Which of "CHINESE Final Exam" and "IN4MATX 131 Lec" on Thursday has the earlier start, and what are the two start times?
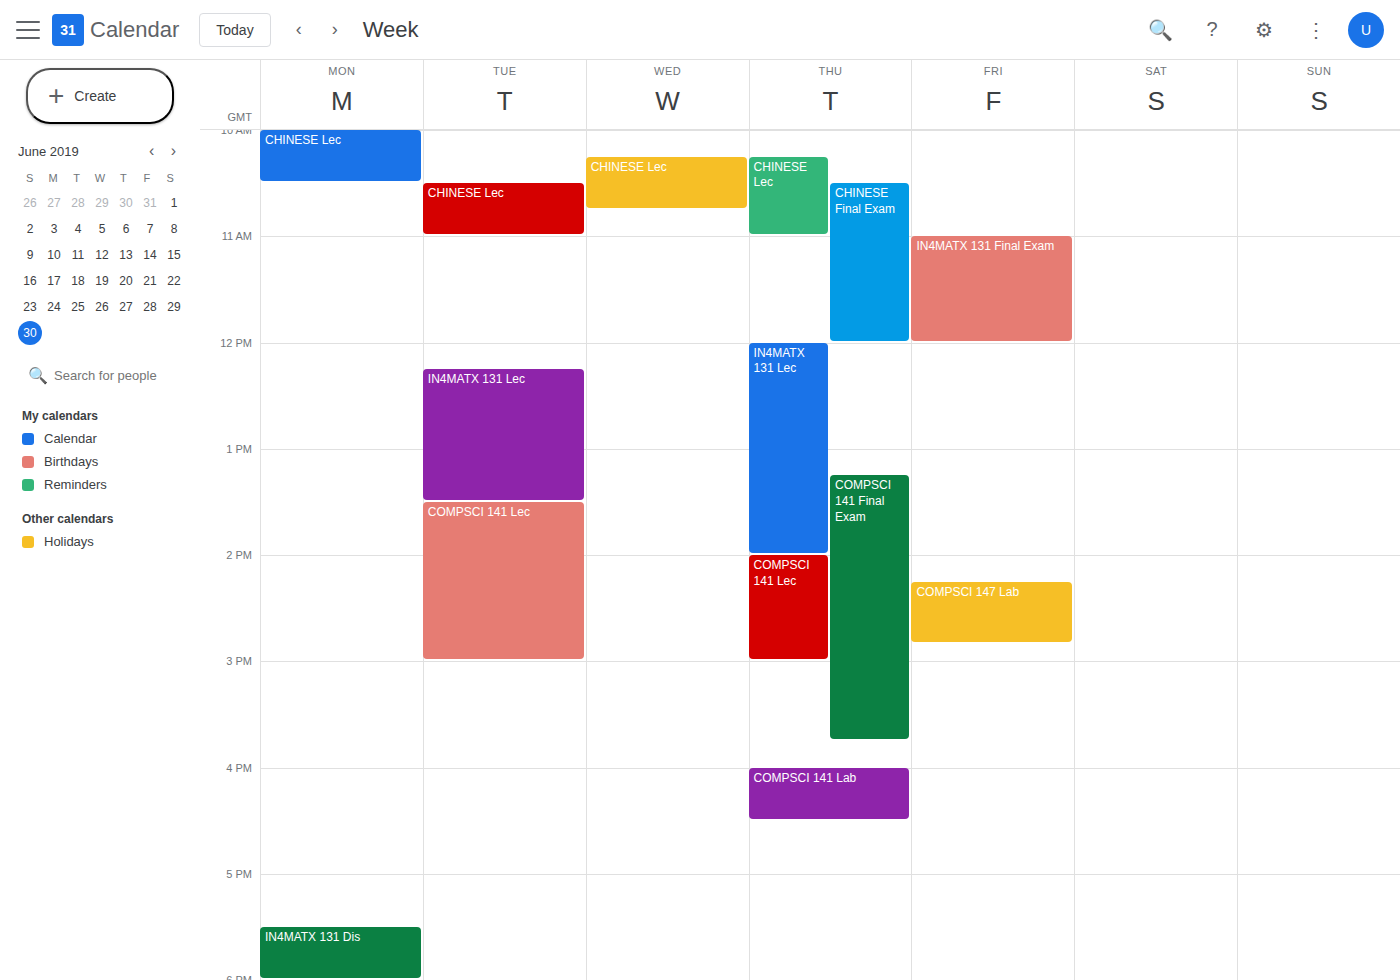
"CHINESE Final Exam" 10:30; "IN4MATX 131 Lec" 12:00.